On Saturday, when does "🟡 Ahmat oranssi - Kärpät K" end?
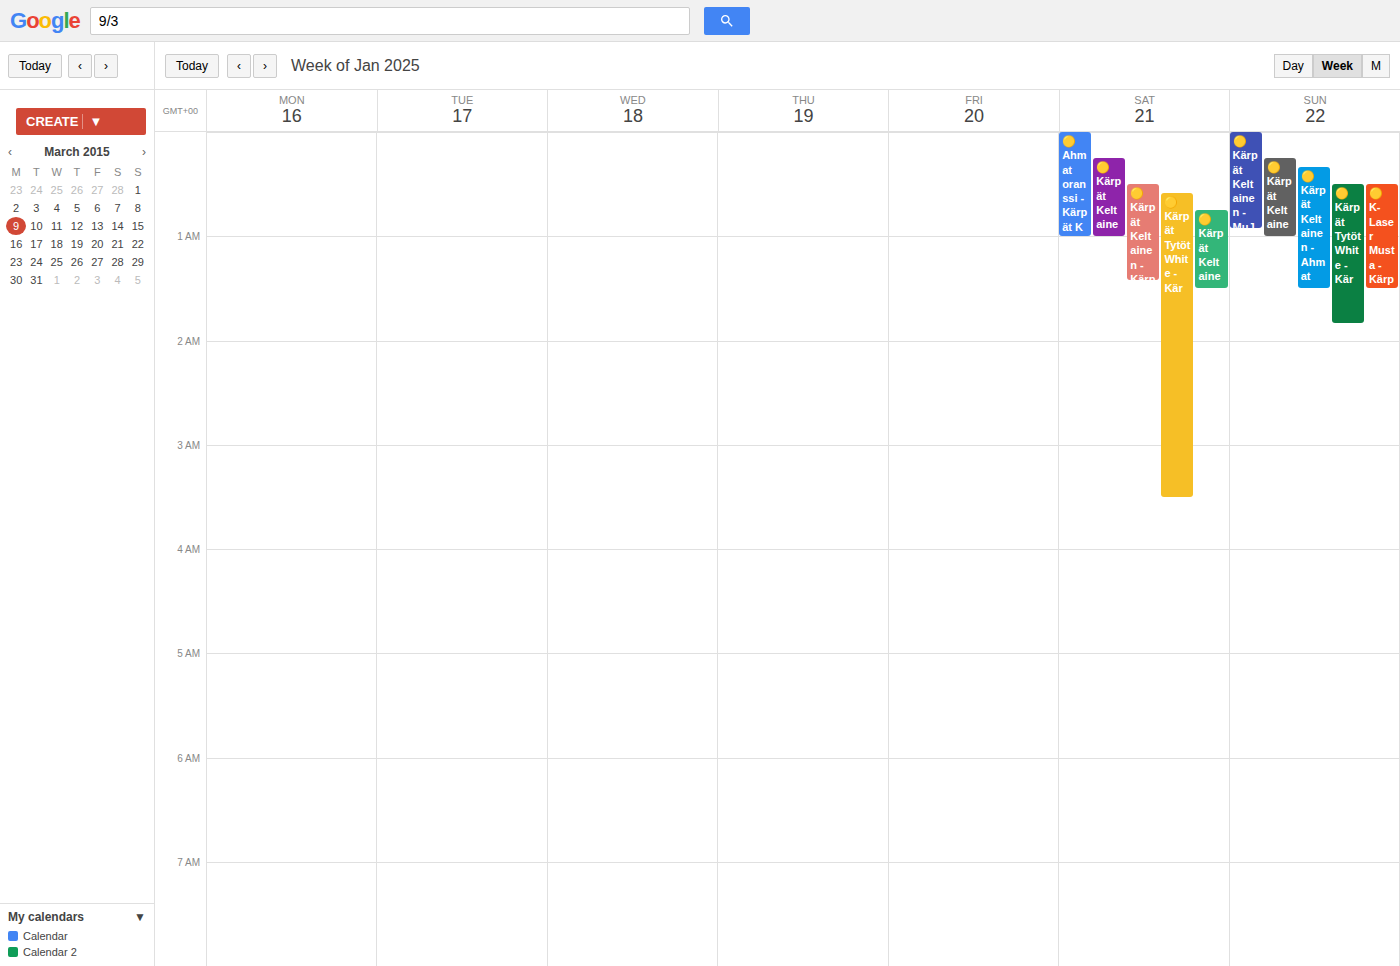
1:00 AM